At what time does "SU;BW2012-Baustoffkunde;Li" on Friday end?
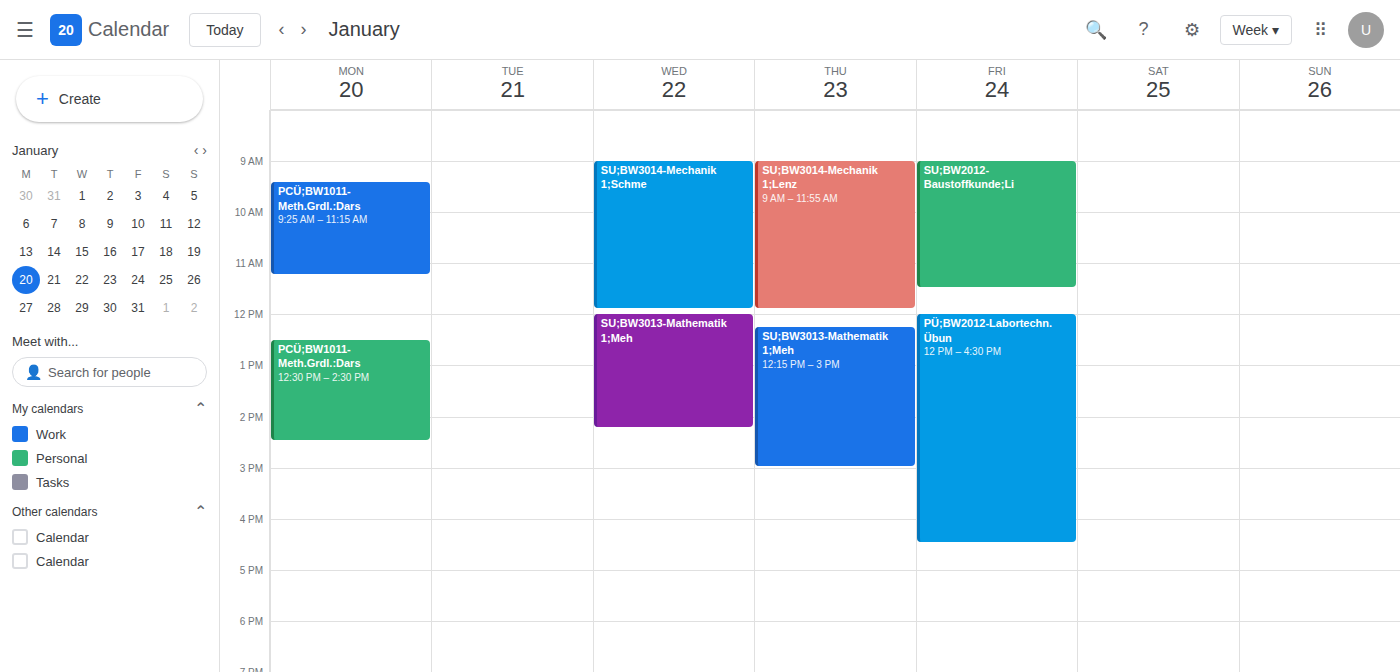
11:30